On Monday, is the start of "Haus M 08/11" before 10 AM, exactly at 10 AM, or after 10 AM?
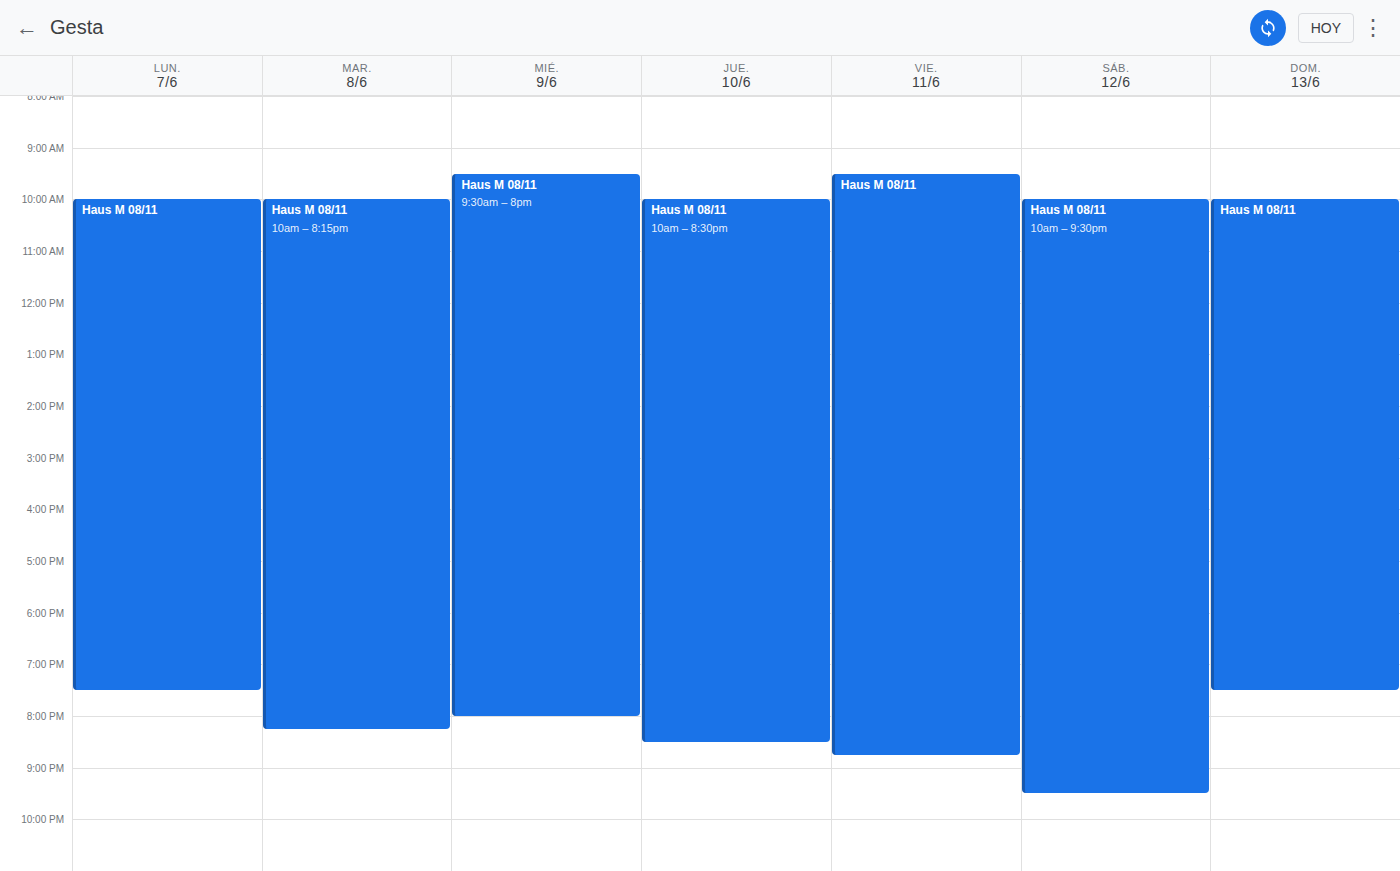
10:00 AM -- exactly at 10 AM, on the 10 AM line.